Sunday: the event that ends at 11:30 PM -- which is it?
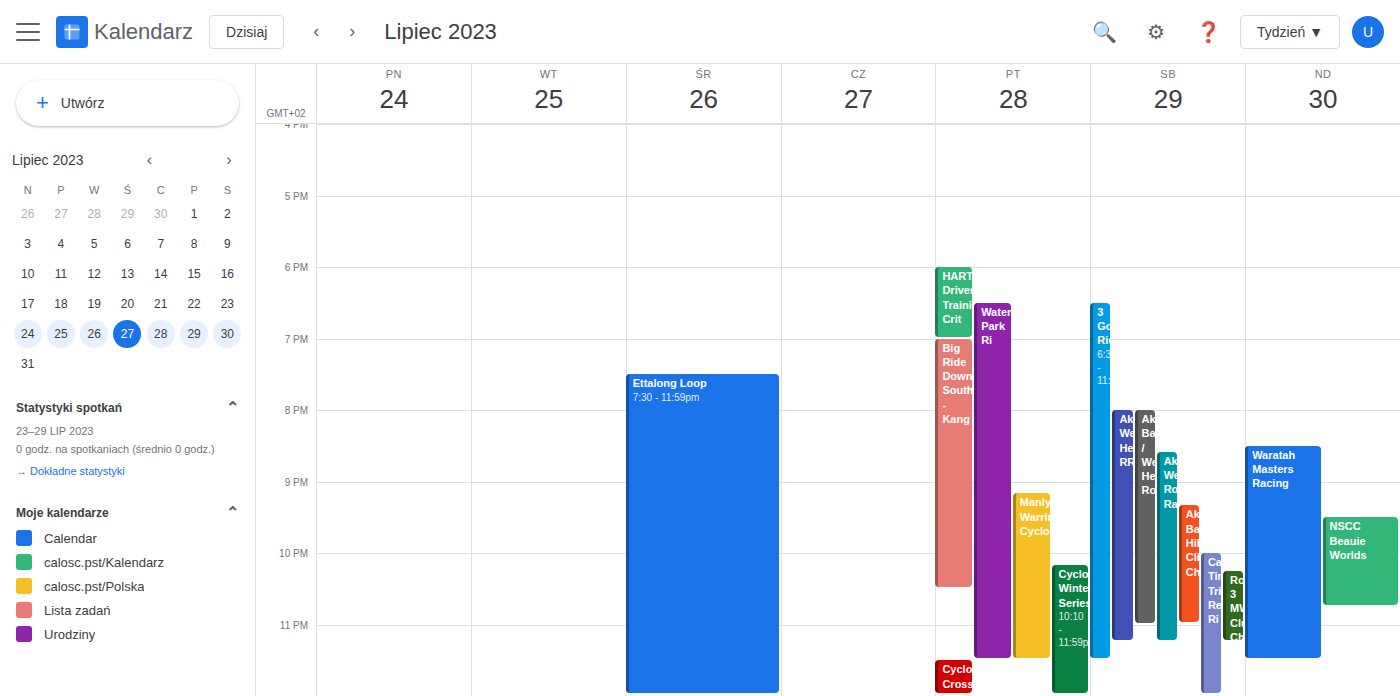
"Waratah Masters Racing"